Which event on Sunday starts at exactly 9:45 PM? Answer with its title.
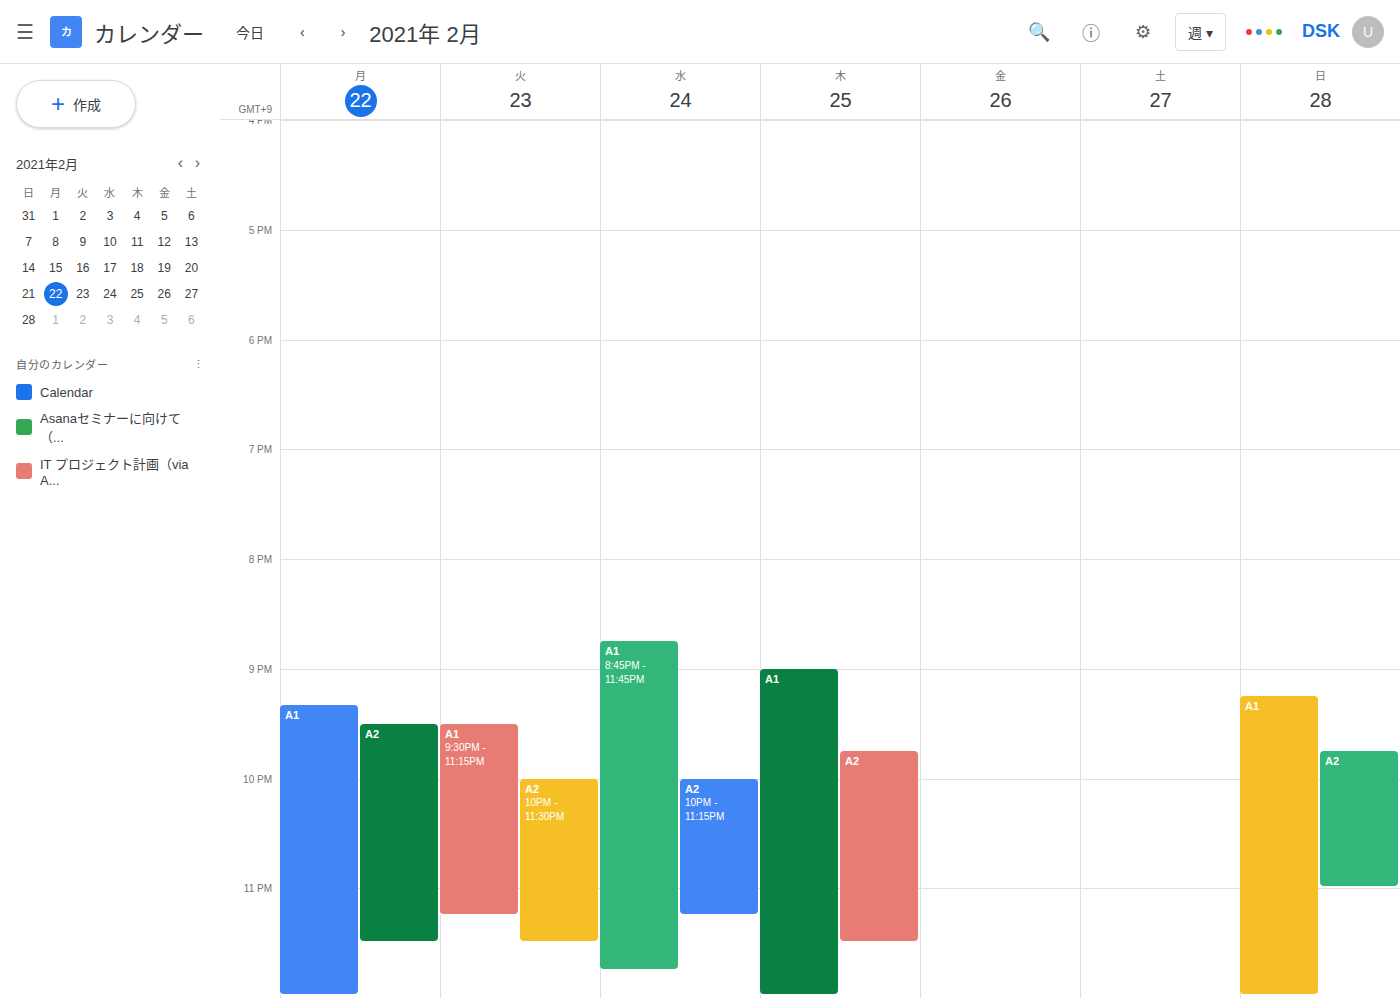
"A2"